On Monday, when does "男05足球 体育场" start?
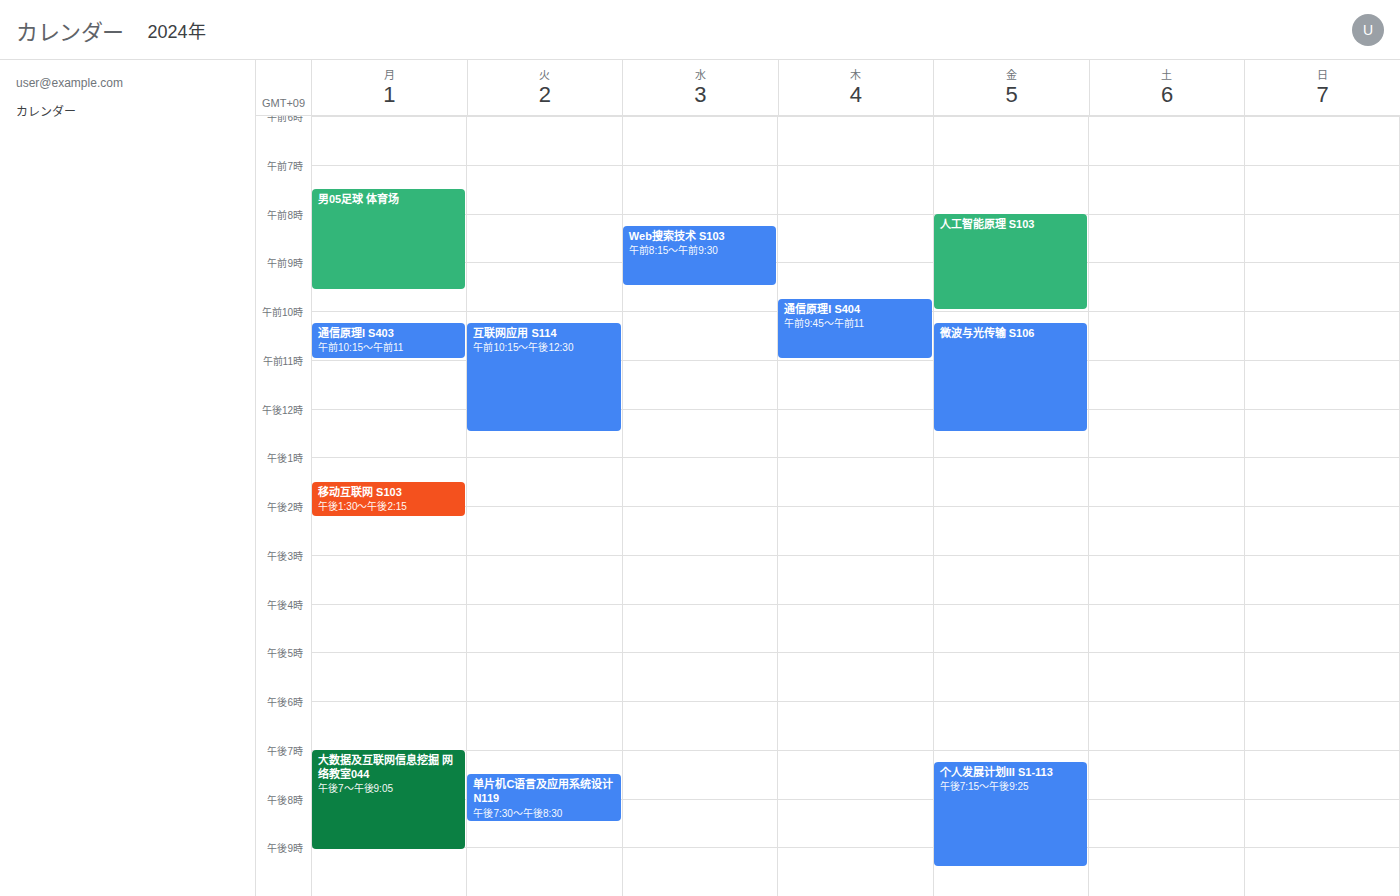
7:30 AM